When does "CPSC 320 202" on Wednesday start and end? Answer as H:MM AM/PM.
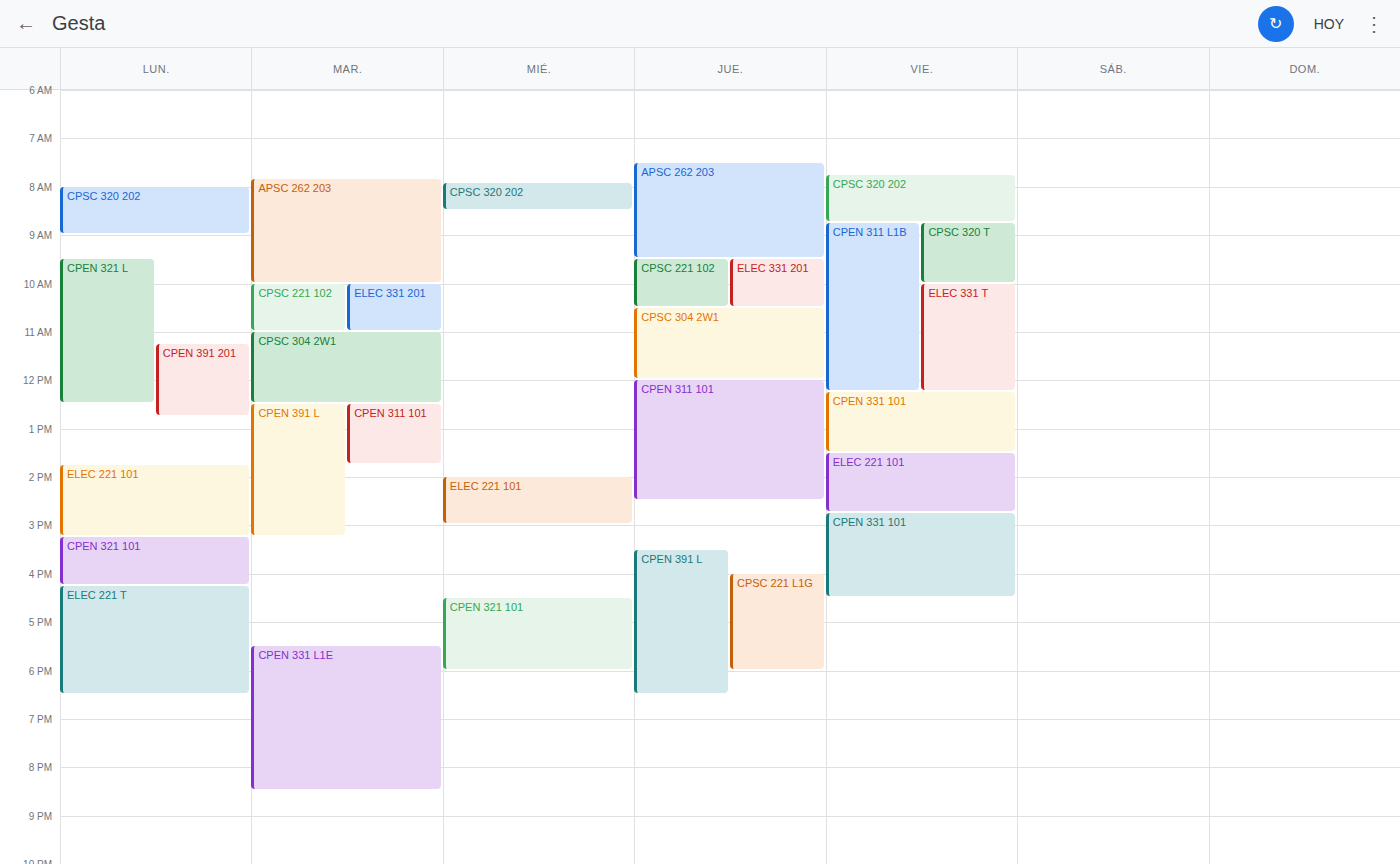
7:55 AM to 8:30 AM